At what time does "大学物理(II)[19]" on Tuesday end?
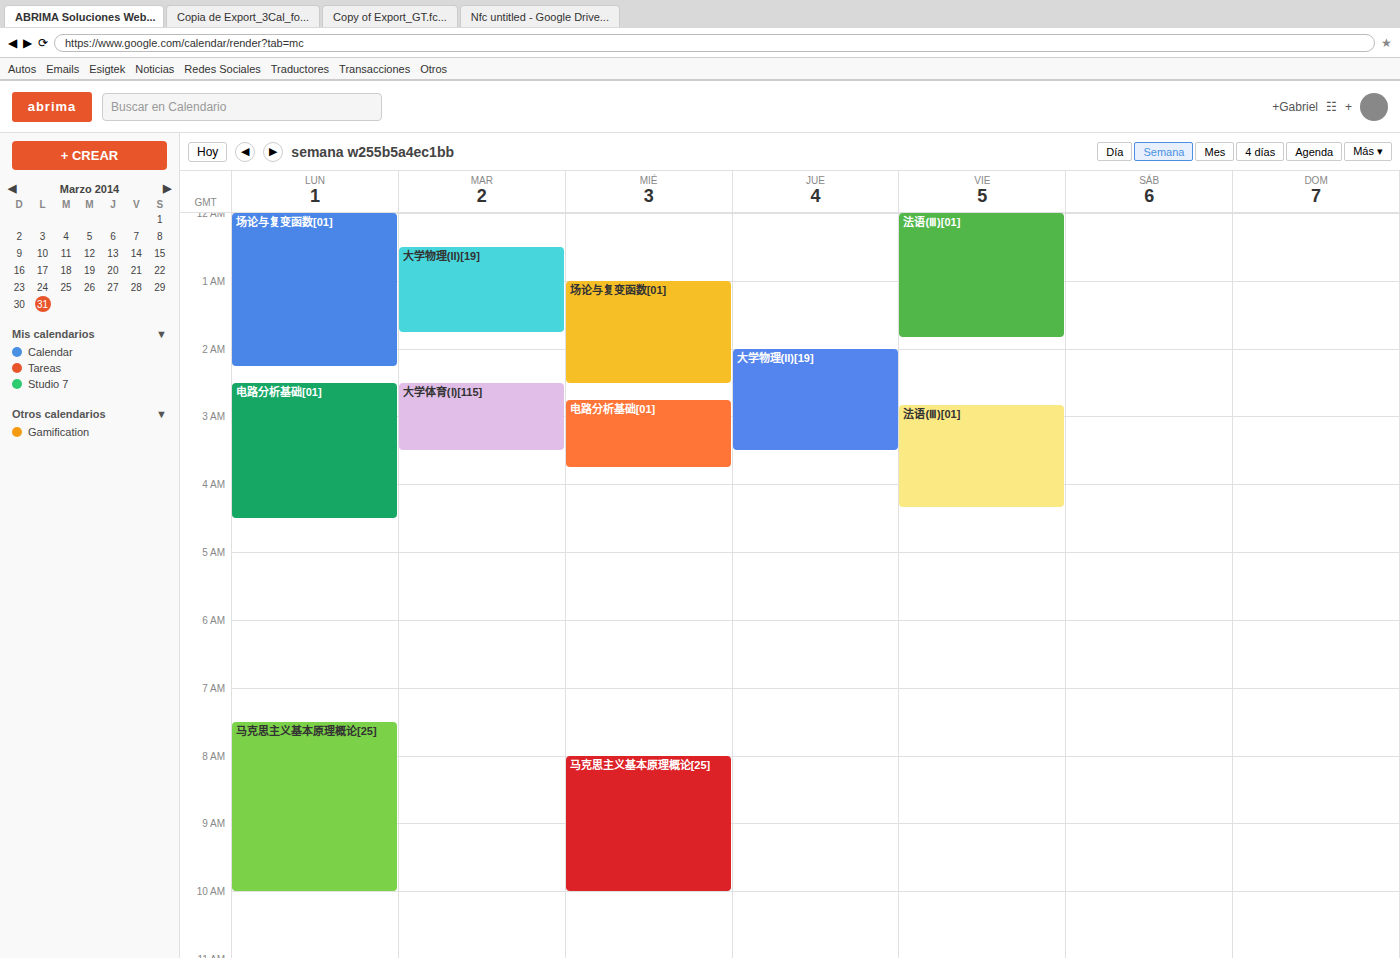
1:45 AM